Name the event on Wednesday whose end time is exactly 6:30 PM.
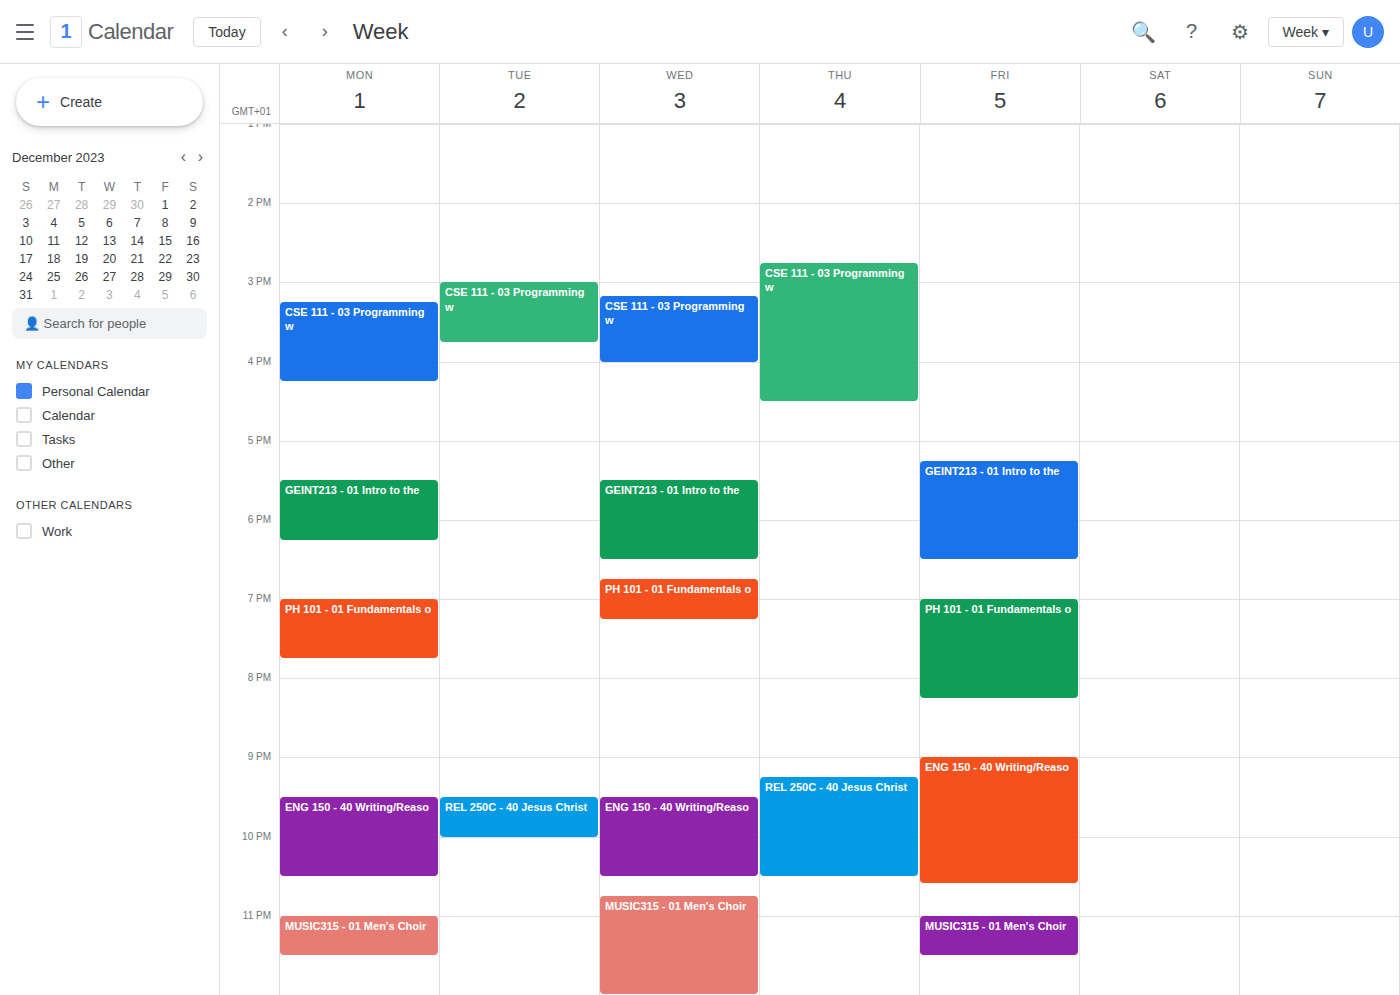
"GEINT213 - 01 Intro to the"